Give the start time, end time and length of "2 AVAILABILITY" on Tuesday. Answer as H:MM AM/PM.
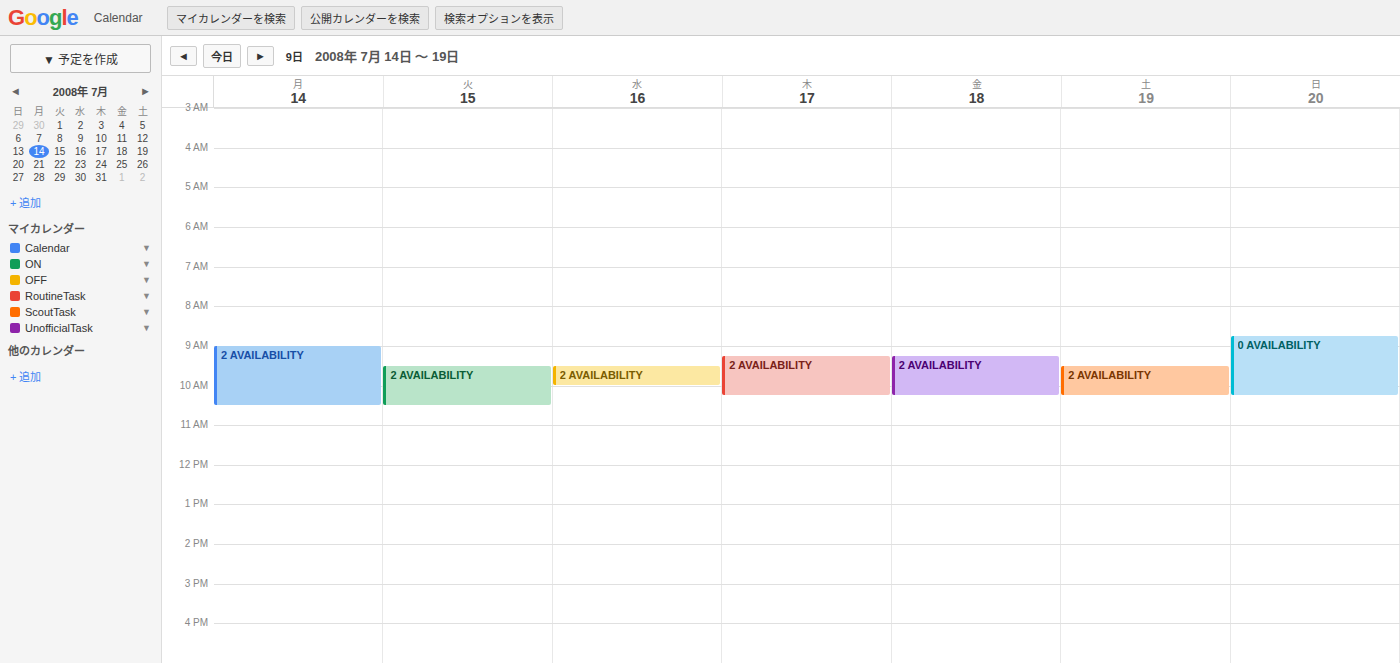
9:30 AM to 10:30 AM, 1 hour